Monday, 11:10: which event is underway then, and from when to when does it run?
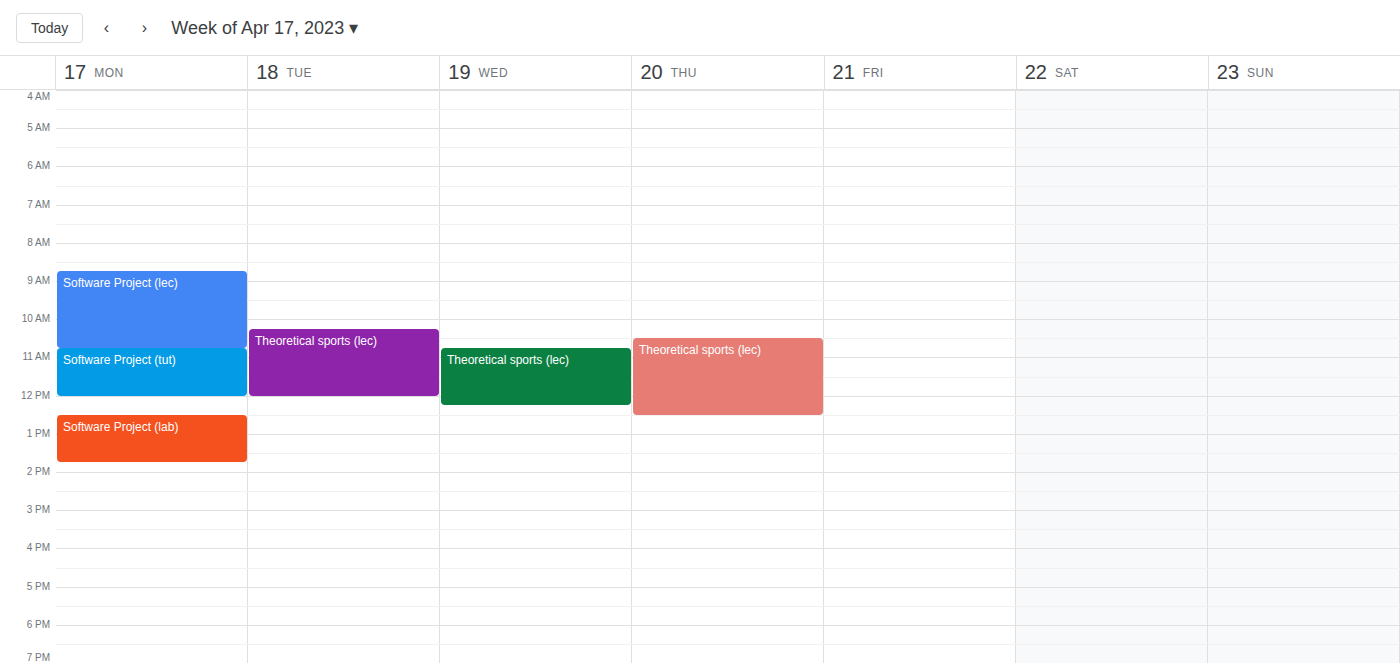
"Software Project (tut)", 10:45 to 12:00